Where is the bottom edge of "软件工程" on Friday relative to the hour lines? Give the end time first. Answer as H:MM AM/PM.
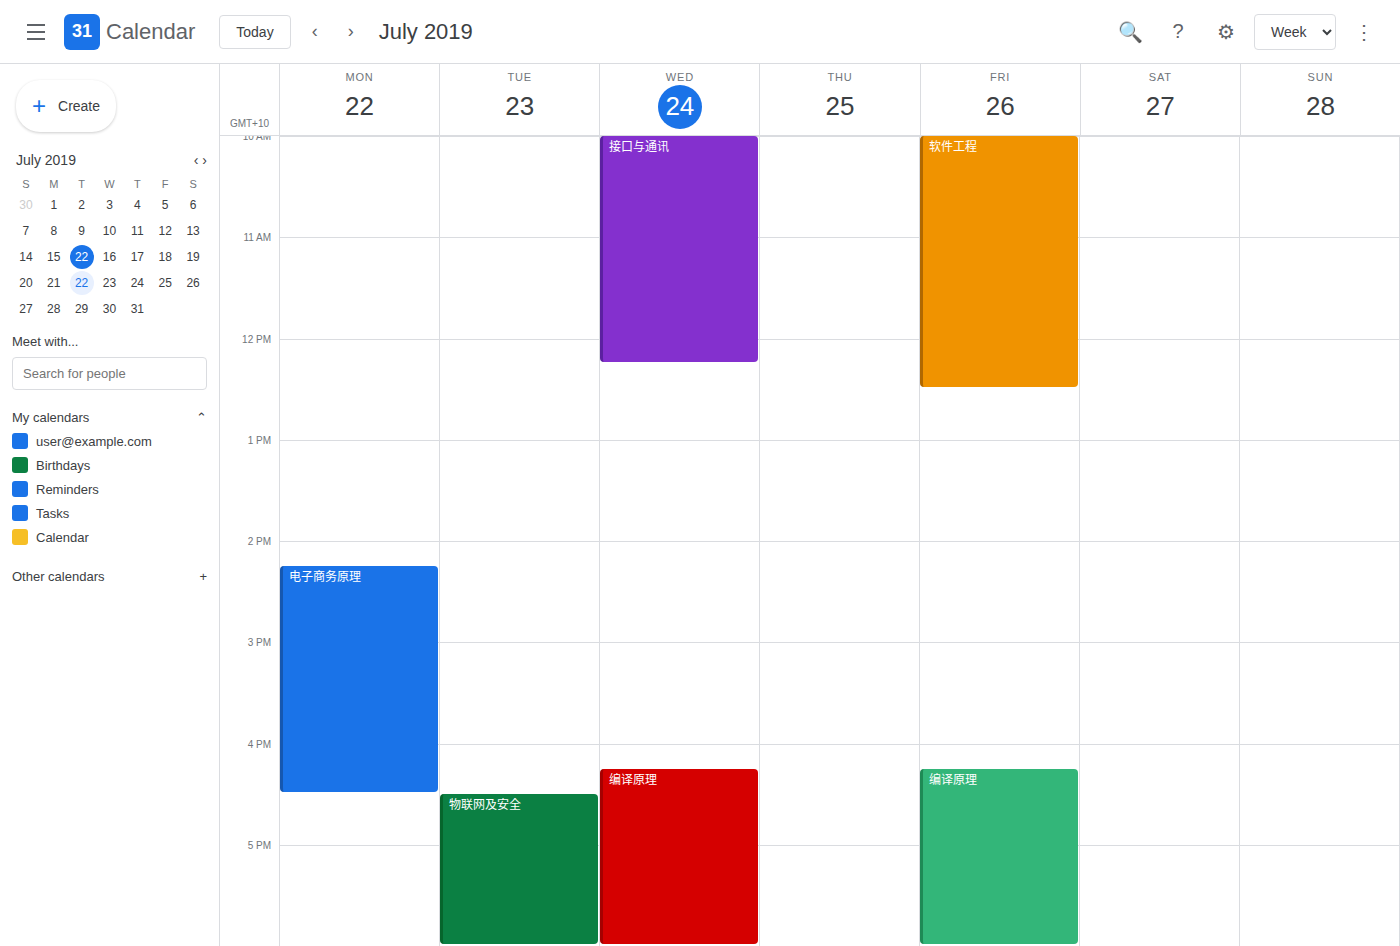
12:30 PM -- halfway between the 12 PM and 1 PM lines.